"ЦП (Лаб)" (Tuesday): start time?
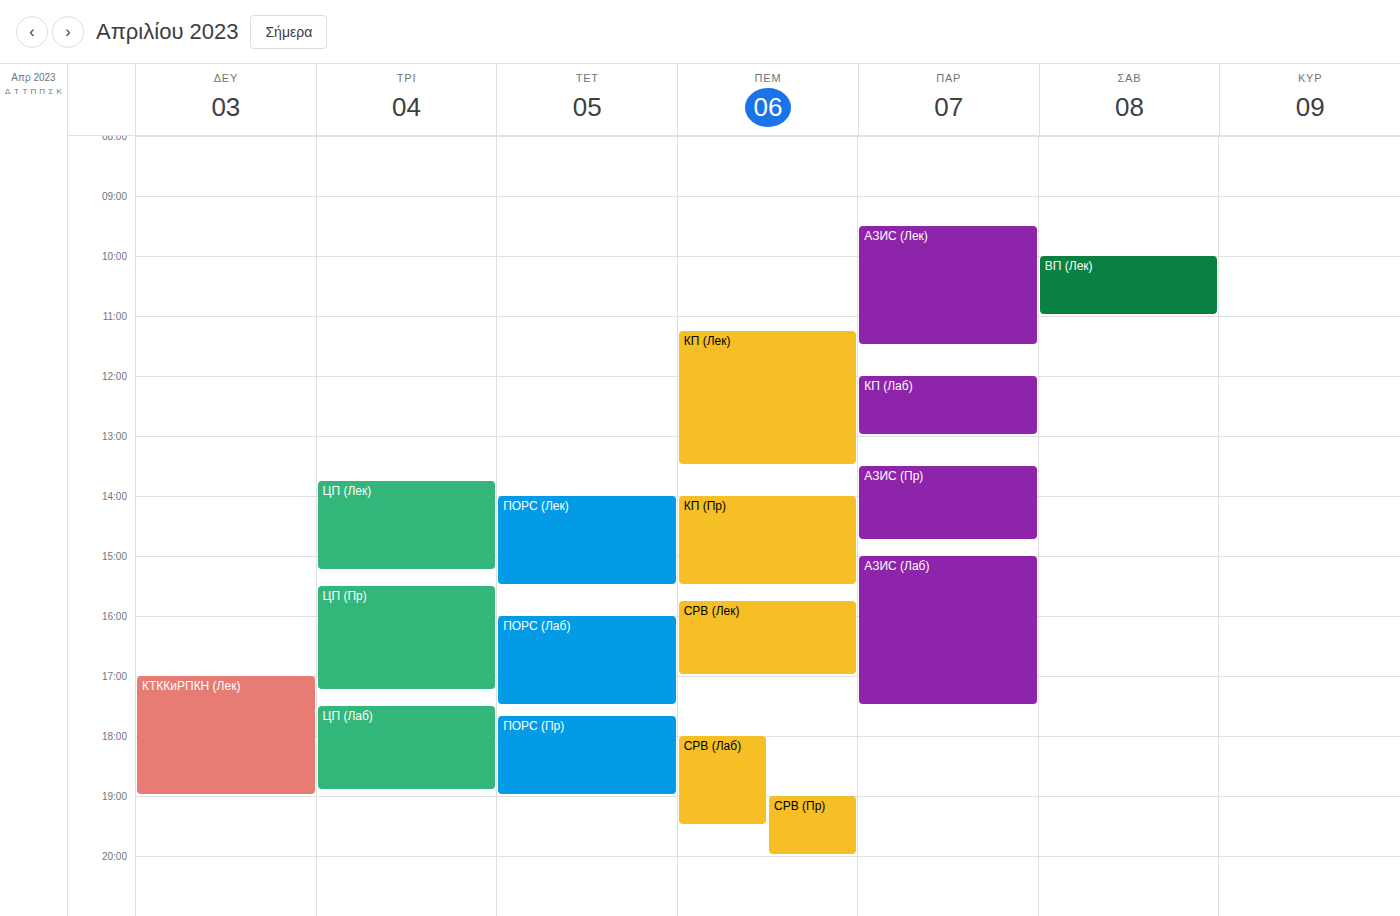
17:30